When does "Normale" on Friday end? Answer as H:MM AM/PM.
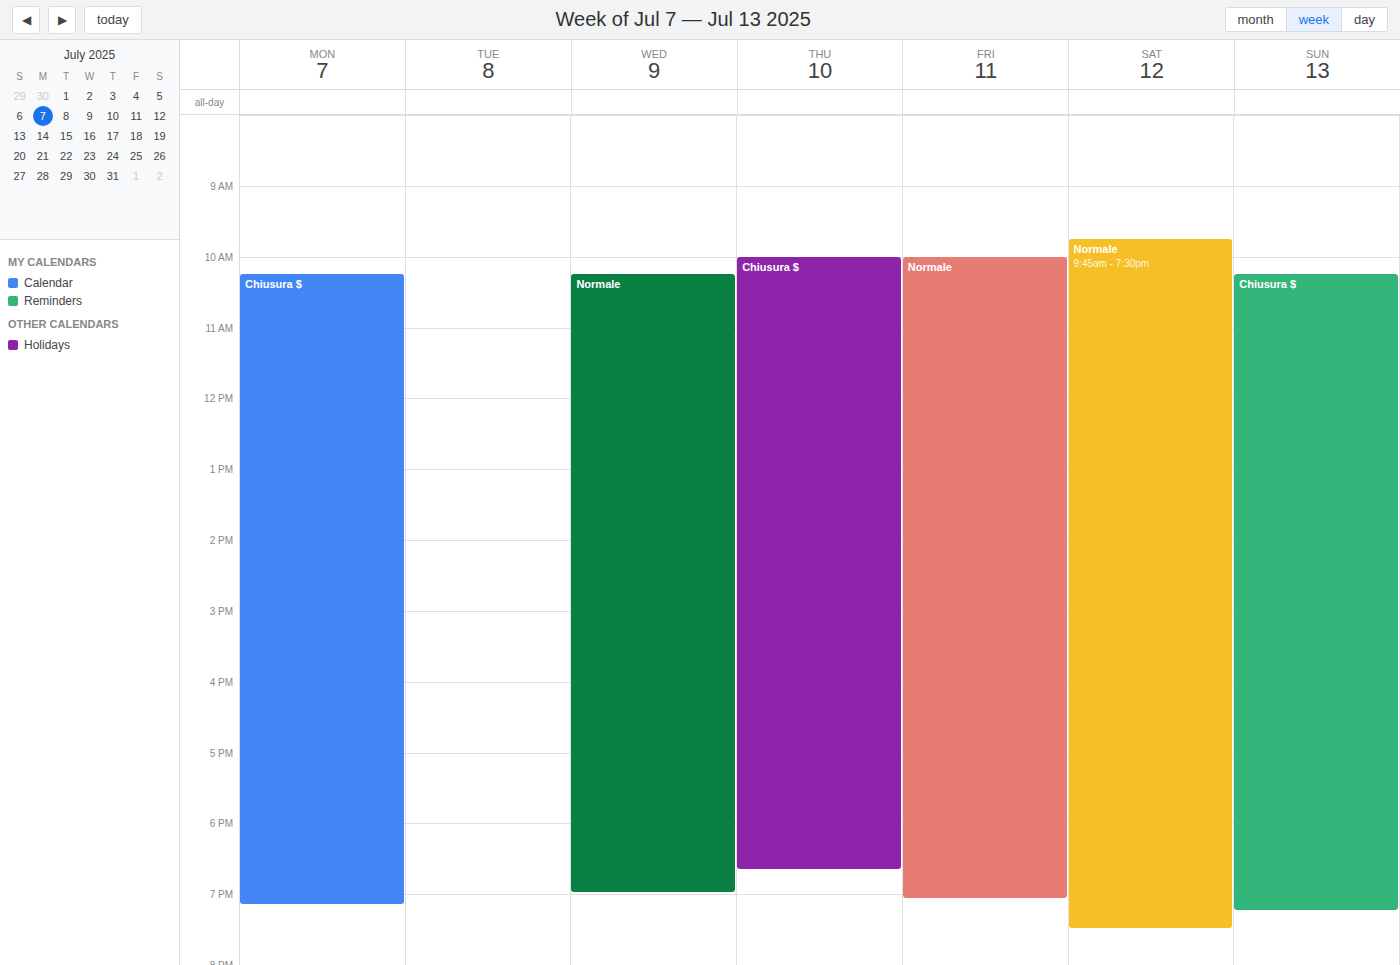
7:05 PM